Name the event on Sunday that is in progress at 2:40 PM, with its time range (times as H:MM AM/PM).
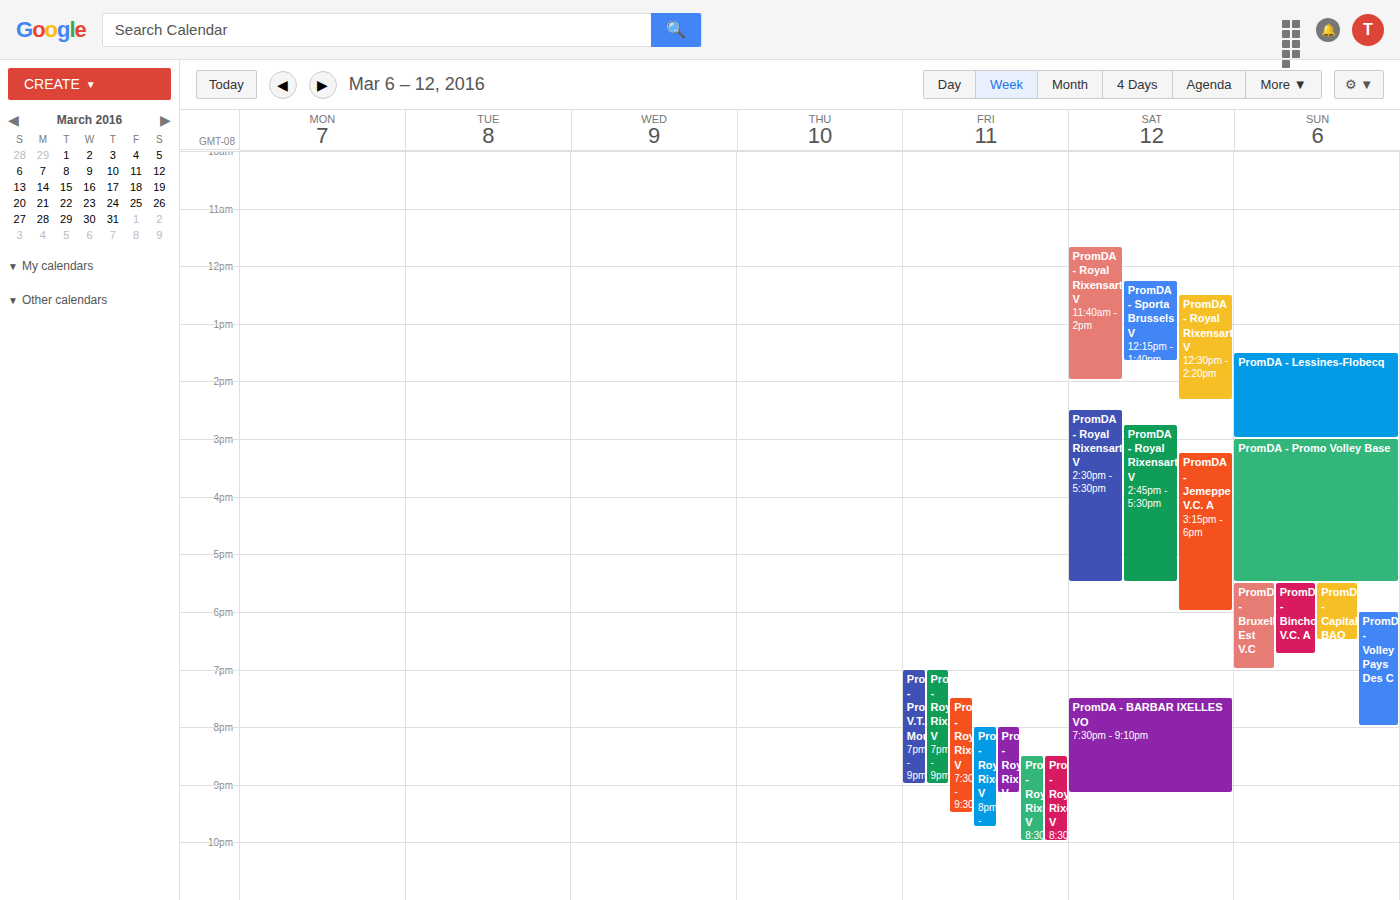
"PromDA - Lessines-Flobecq", 1:30 PM to 3:00 PM